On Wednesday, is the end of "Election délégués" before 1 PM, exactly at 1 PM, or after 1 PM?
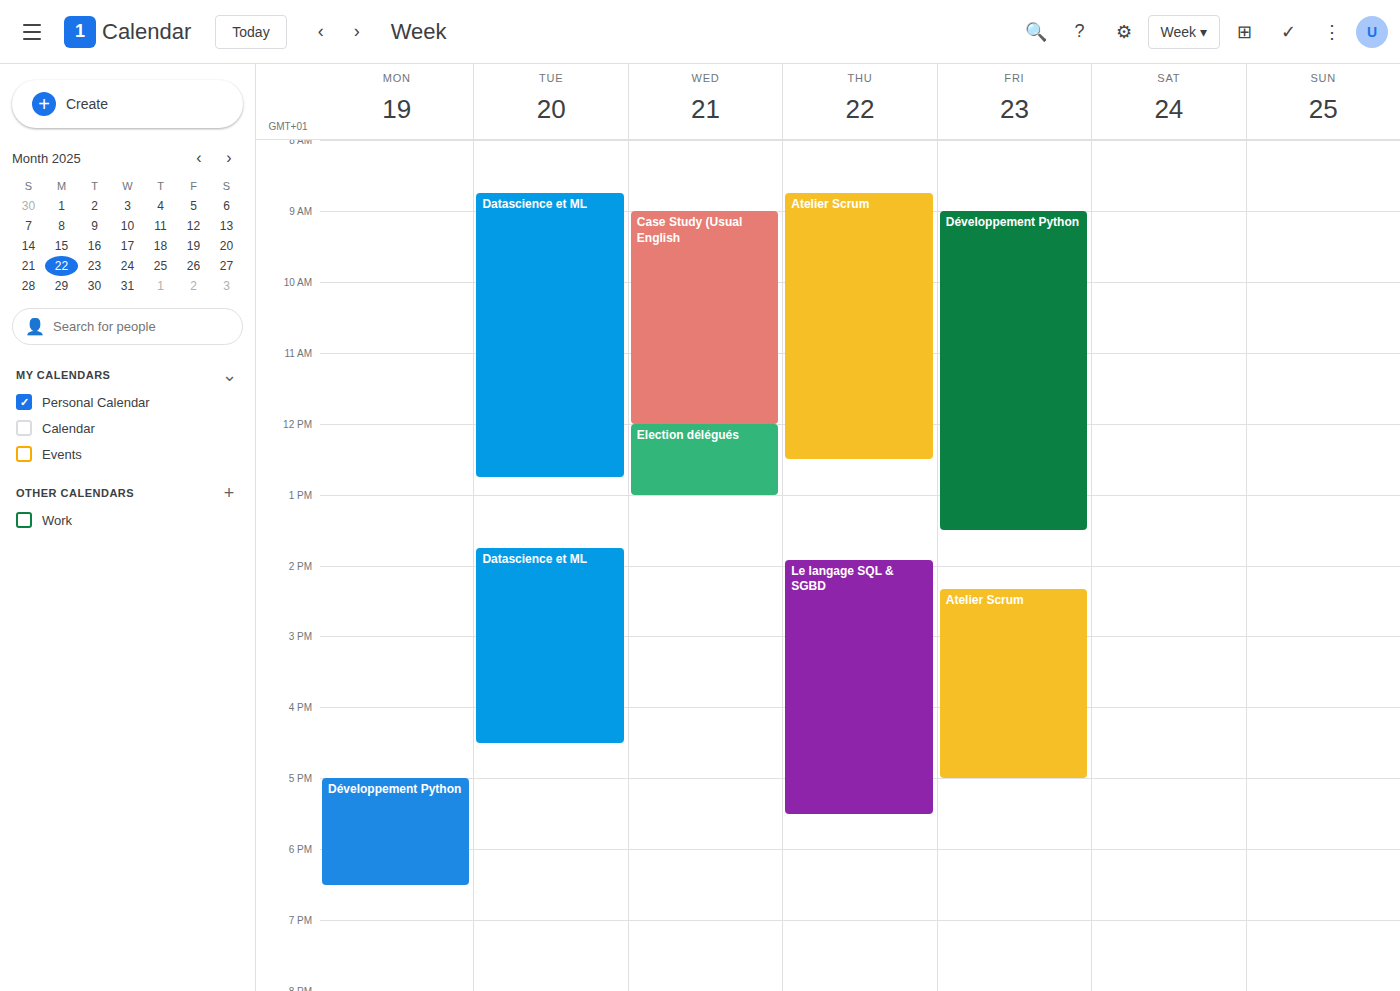
1:00 PM -- exactly at 1 PM, on the 1 PM line.